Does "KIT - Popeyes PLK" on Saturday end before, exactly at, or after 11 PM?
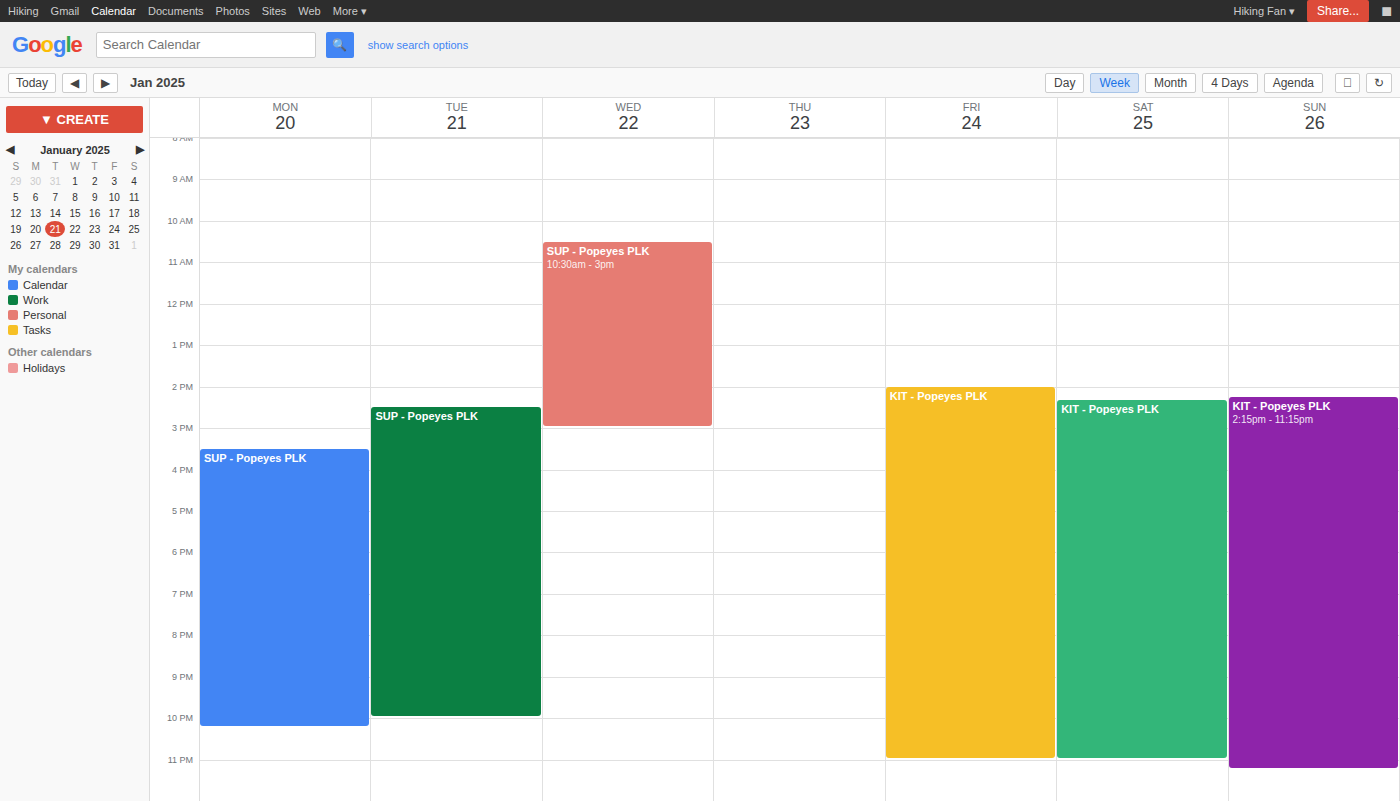
11:00 PM -- exactly at 11 PM, on the 11 PM line.